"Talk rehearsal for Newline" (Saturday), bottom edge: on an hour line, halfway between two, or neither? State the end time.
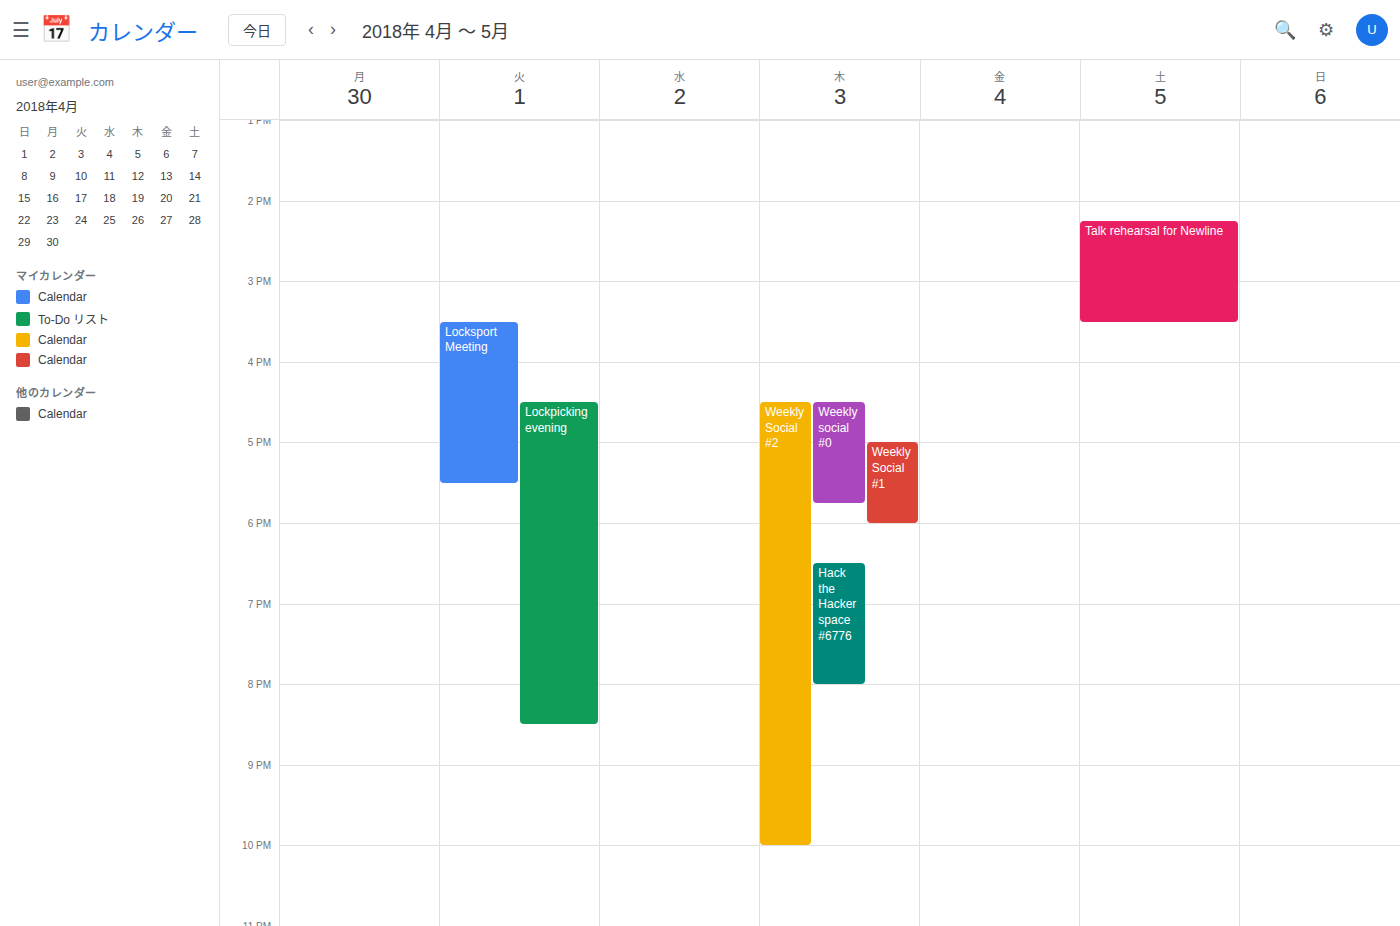
15:30 -- halfway between the 15:00 and 16:00 lines.